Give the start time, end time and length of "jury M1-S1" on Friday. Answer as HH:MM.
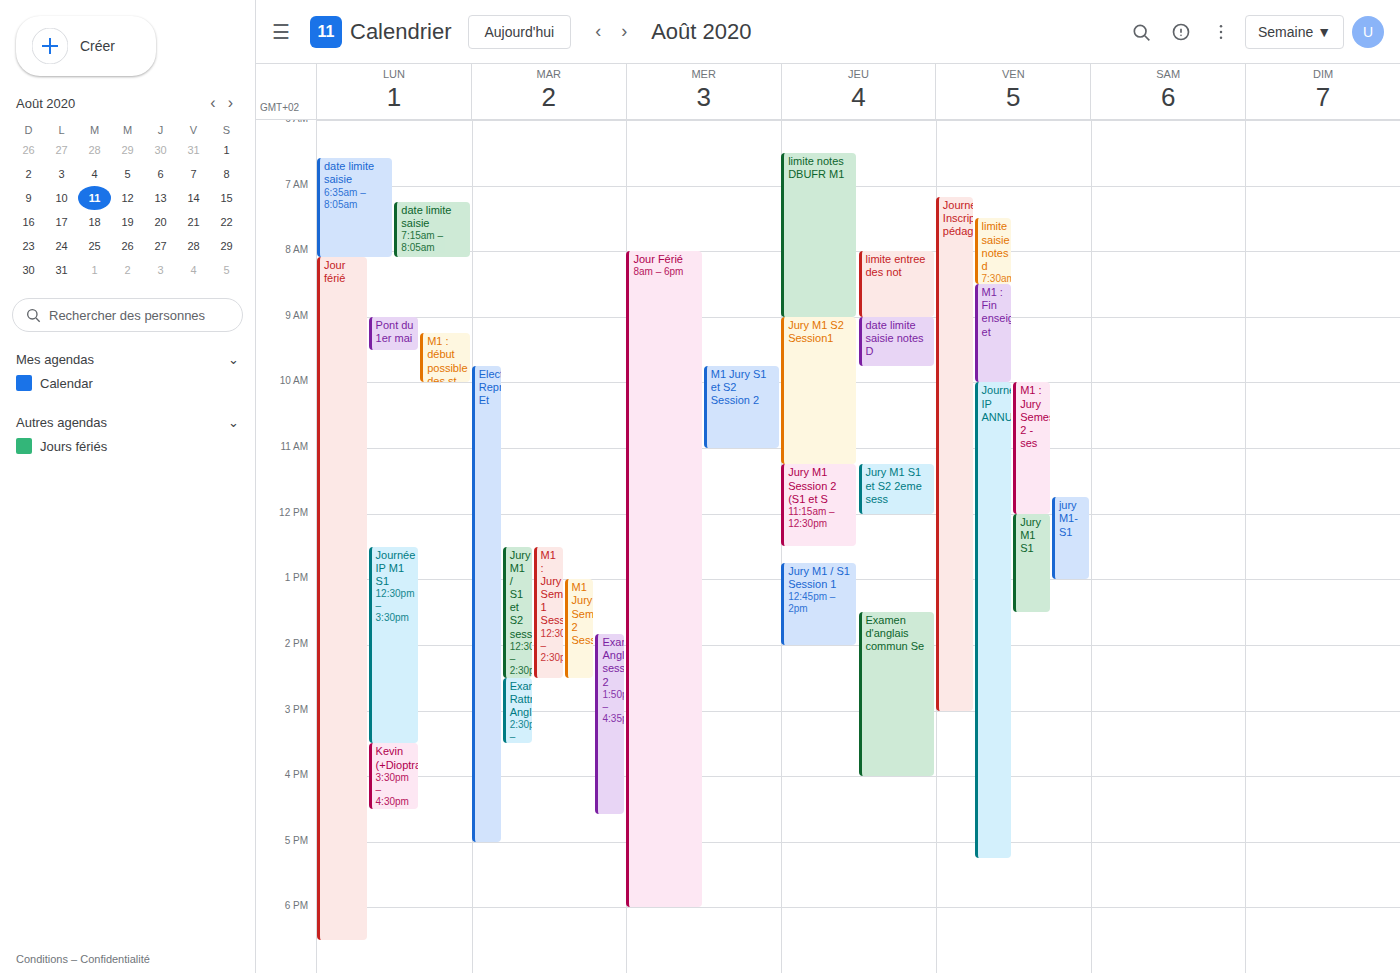
11:45 to 13:00, 1 hour 15 minutes